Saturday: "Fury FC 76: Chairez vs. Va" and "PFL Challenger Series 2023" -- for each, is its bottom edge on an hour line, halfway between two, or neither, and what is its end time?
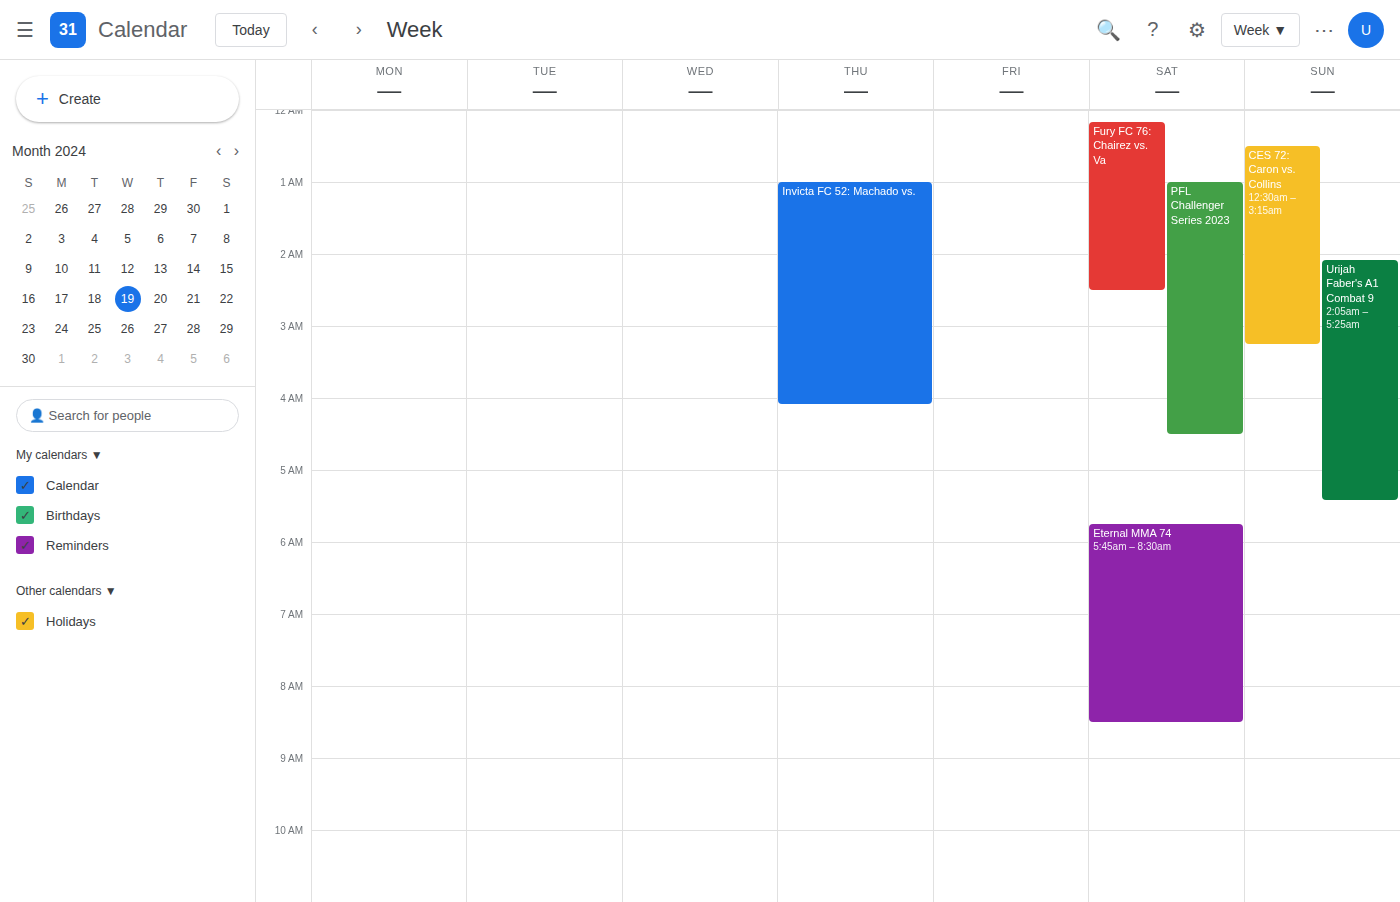
"Fury FC 76: Chairez vs. Va": 02:30, halfway between the 02:00 and 03:00 lines. "PFL Challenger Series 2023": 04:30, halfway between the 04:00 and 05:00 lines.